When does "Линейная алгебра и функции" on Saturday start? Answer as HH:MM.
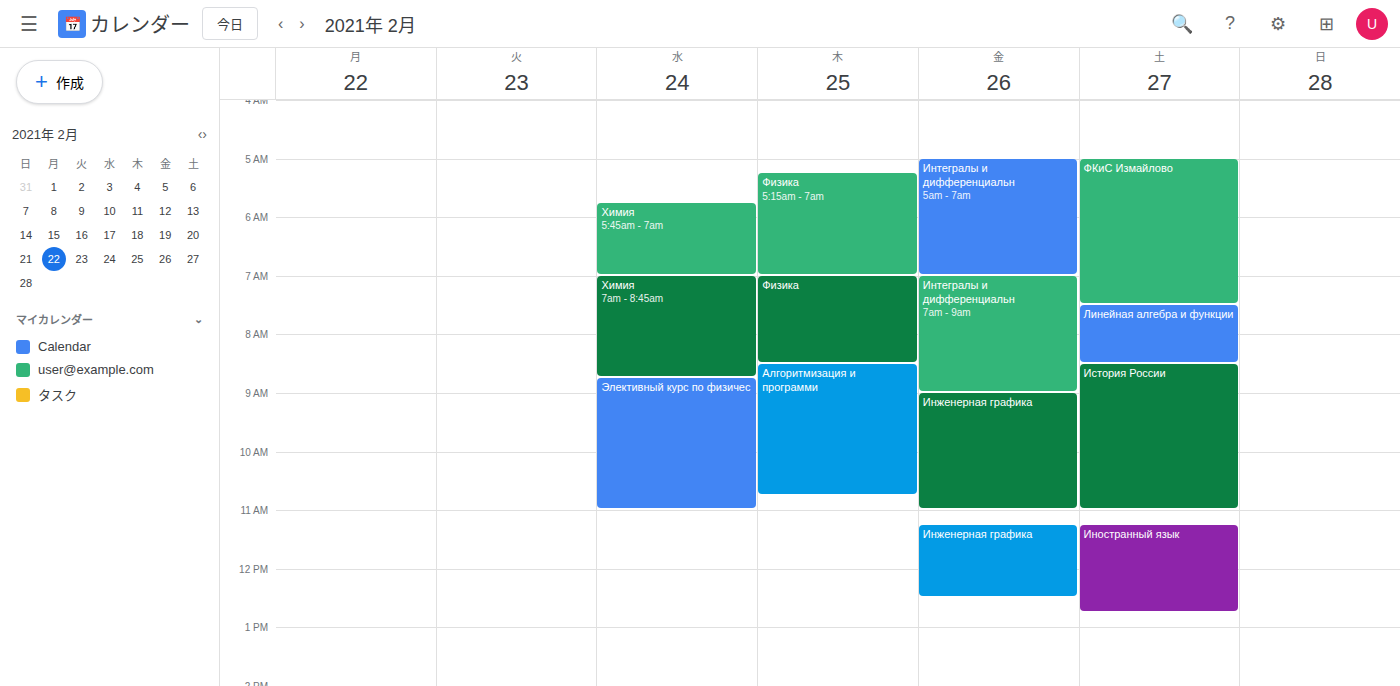
07:30